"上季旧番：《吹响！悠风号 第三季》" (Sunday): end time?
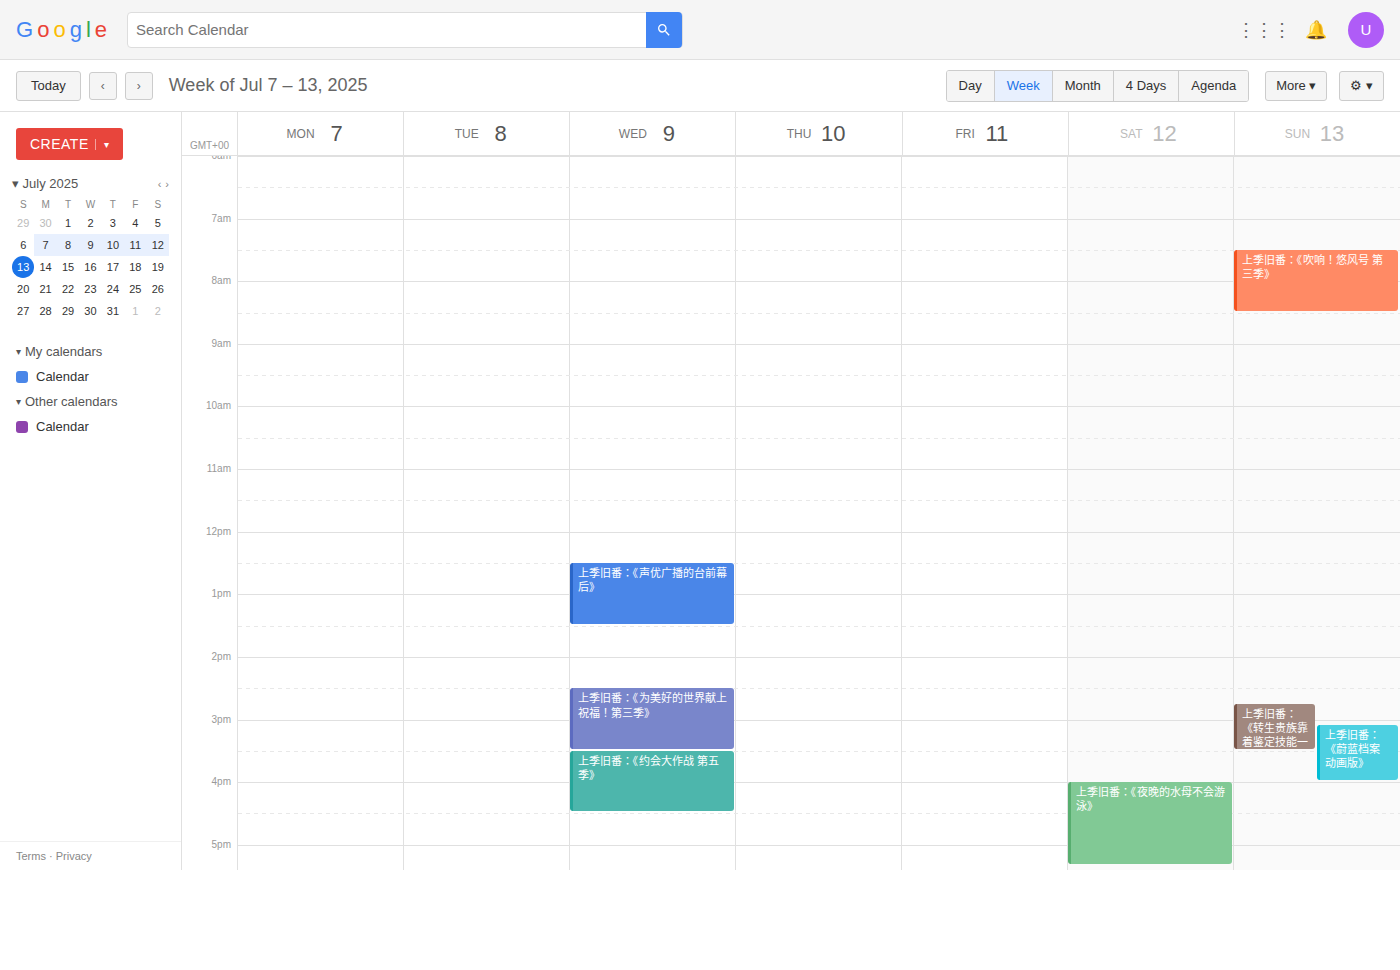
8:30 AM